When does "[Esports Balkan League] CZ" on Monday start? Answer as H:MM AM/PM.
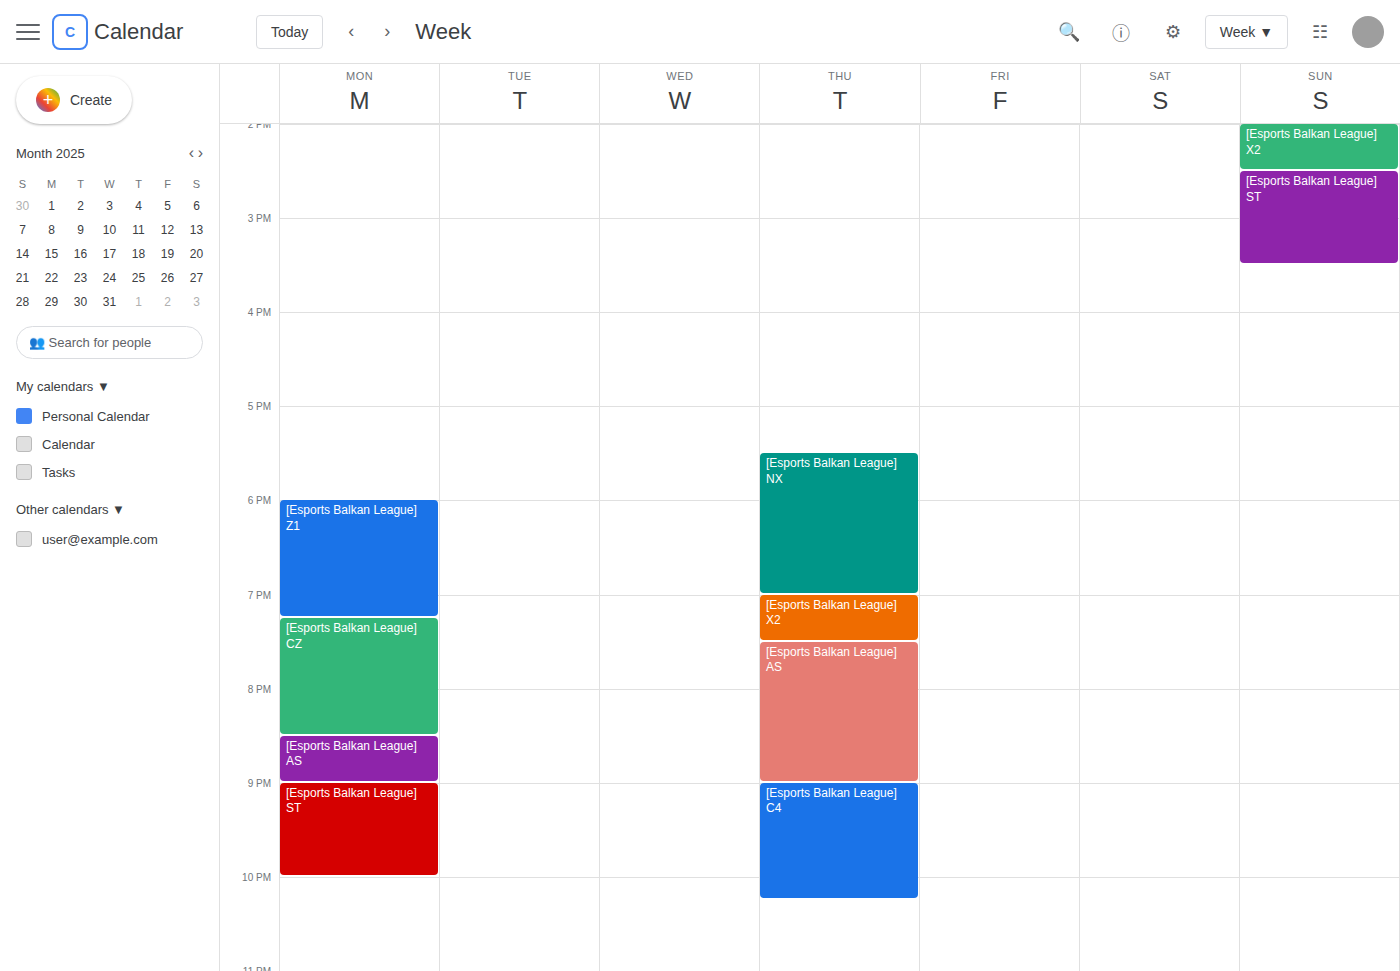
7:15 PM